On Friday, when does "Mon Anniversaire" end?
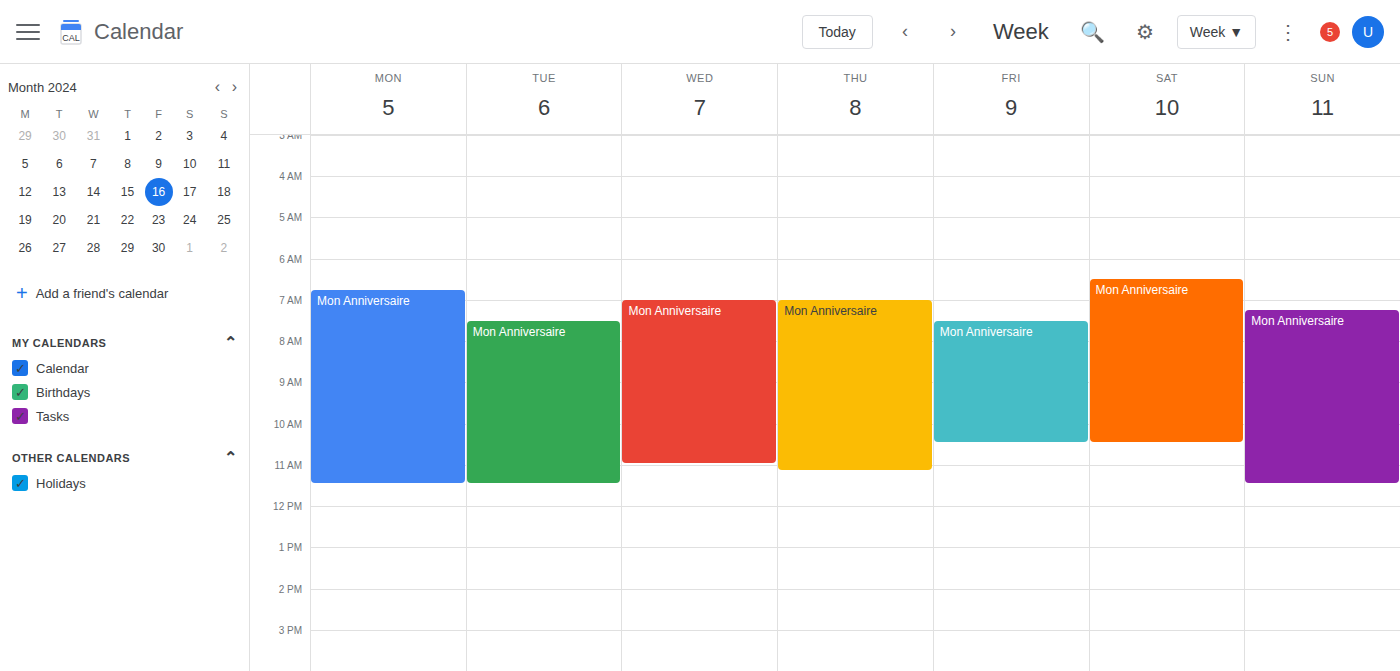
10:30 AM